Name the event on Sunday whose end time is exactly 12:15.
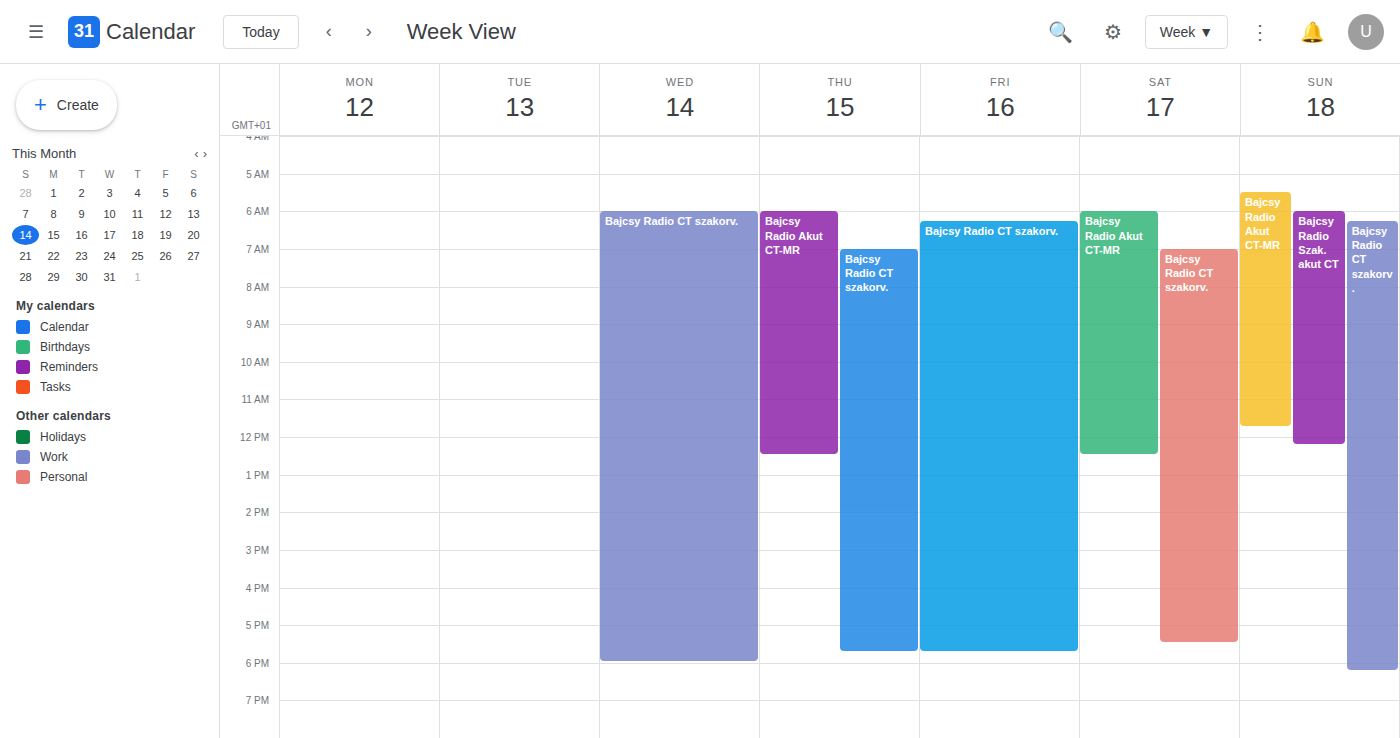
"Bajcsy Radio Szak. akut CT"